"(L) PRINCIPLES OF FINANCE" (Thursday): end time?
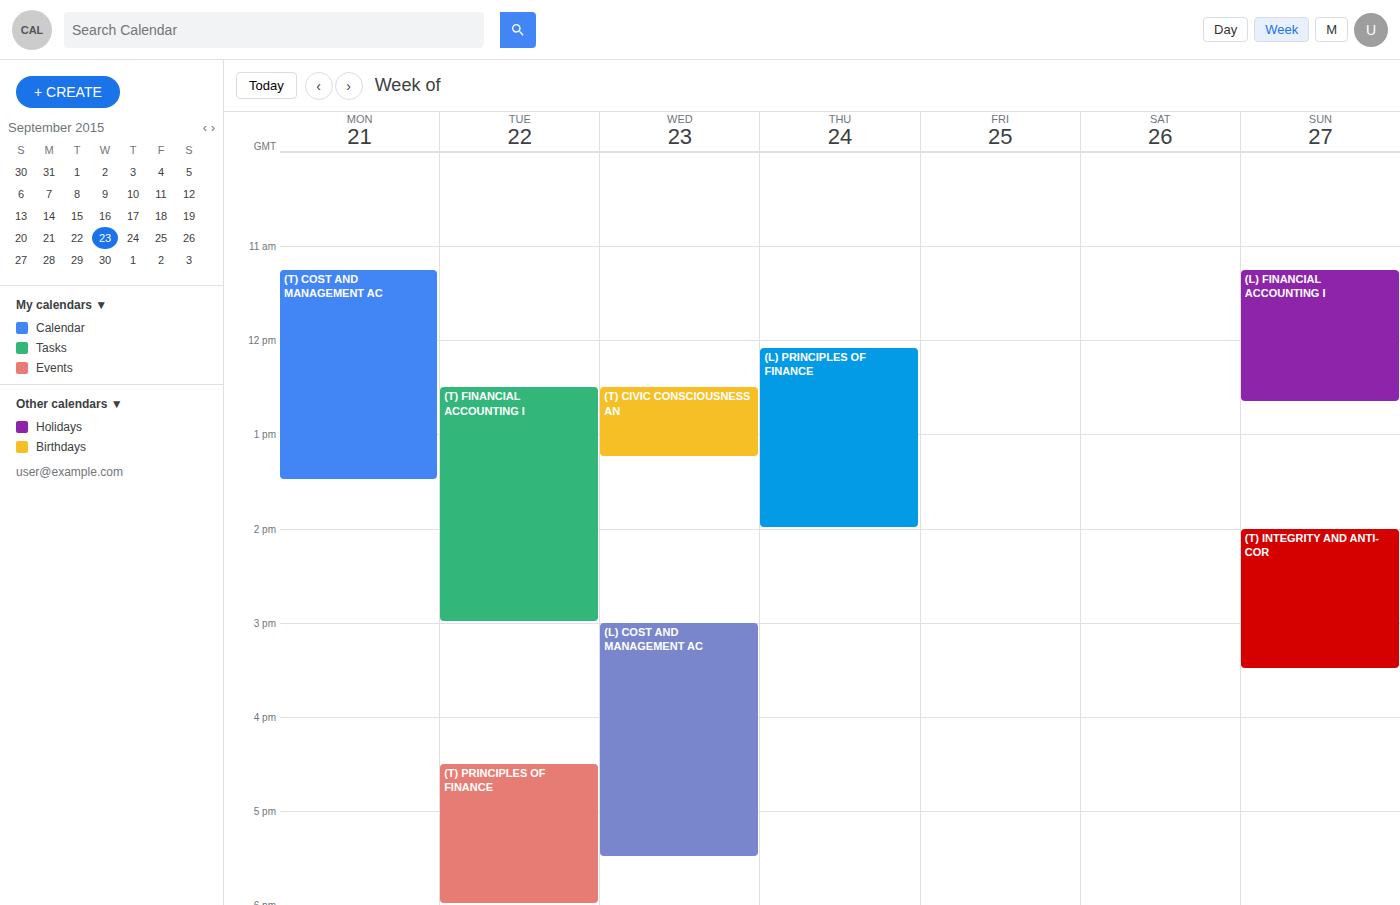
2:00 PM